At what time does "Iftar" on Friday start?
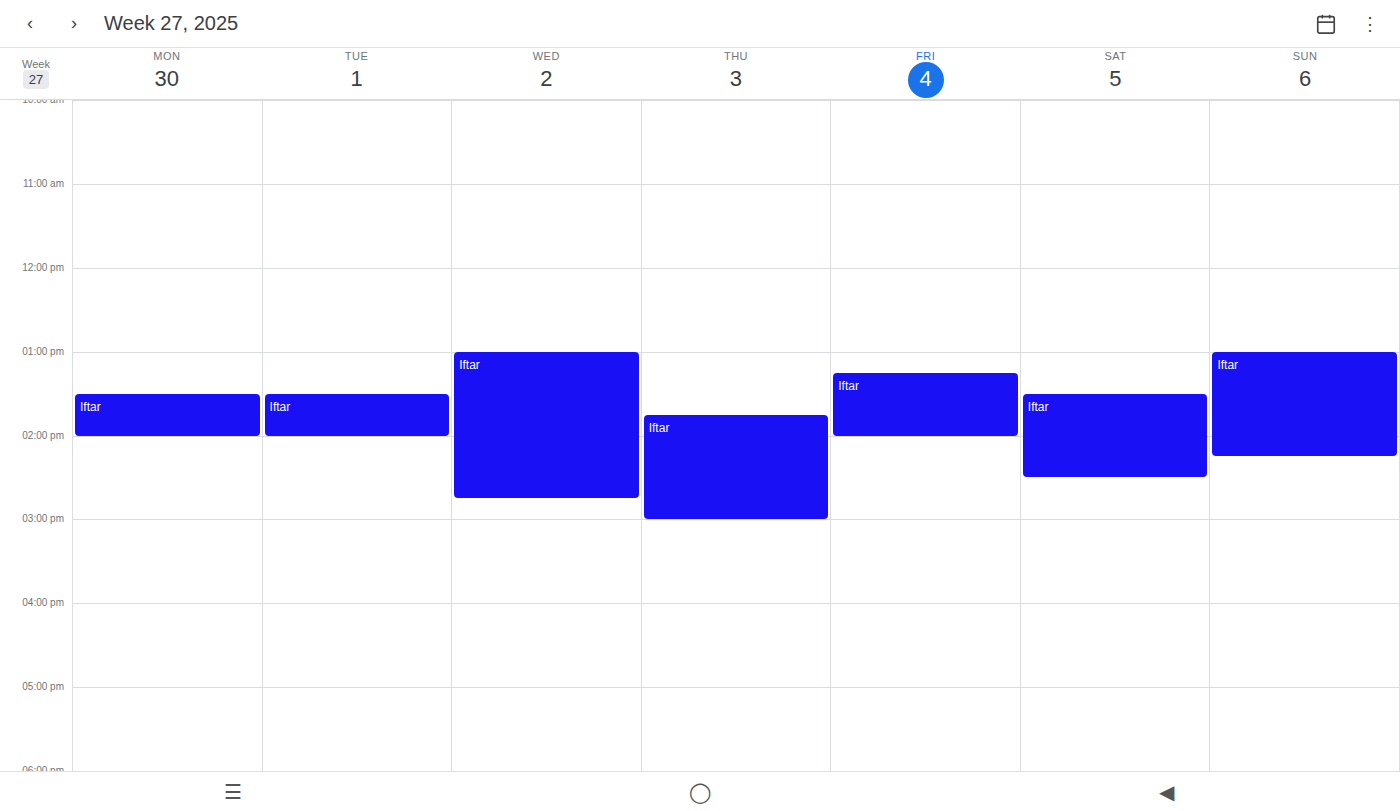
1:15 PM